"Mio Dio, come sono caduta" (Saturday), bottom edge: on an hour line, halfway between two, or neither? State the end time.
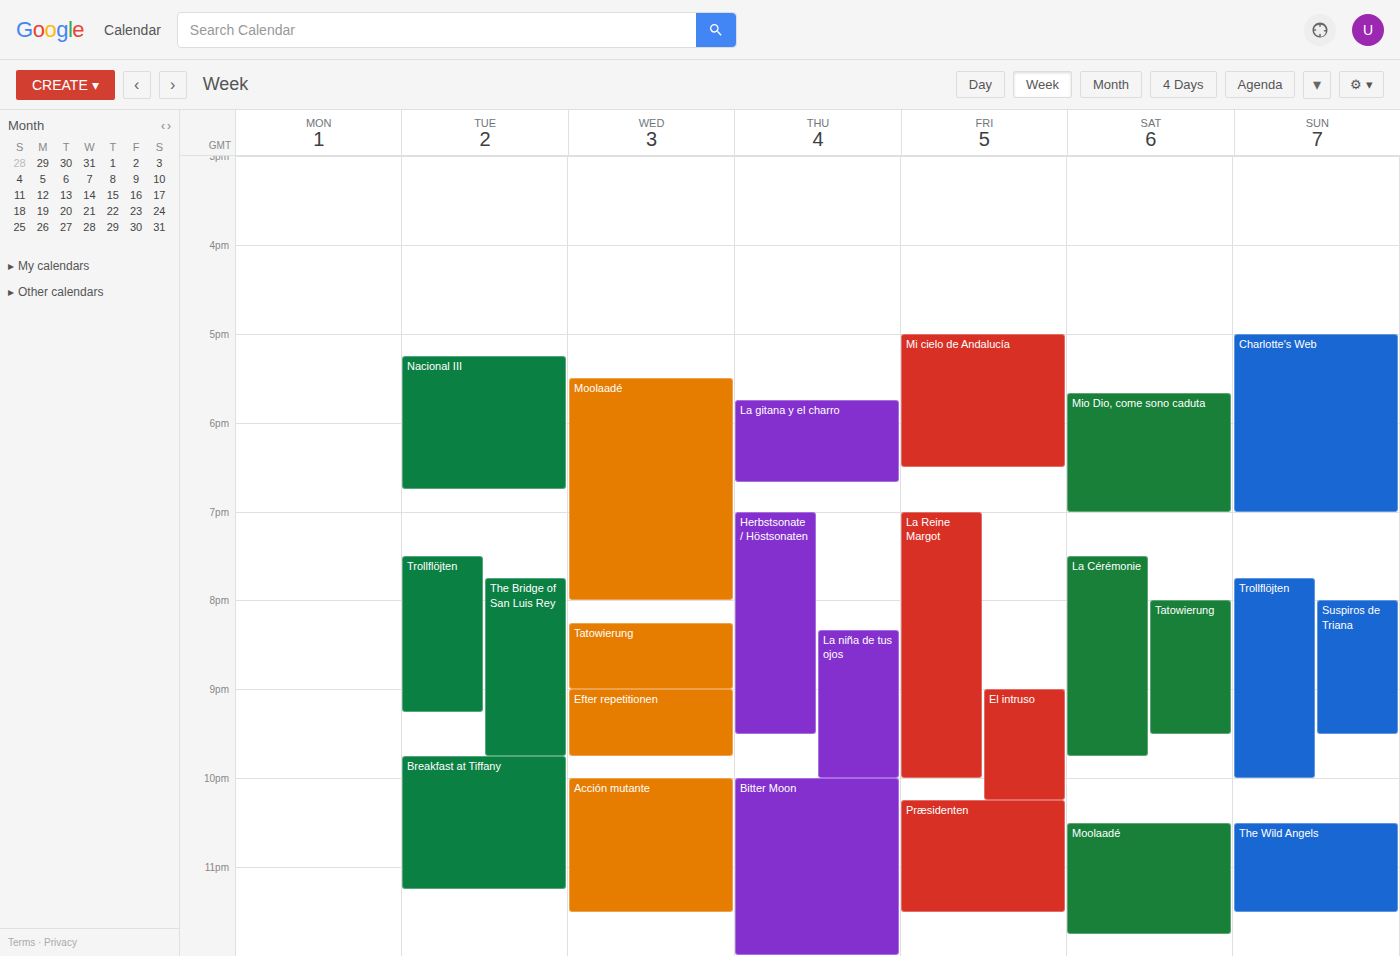
7:00 PM -- exactly on the 7 PM line.